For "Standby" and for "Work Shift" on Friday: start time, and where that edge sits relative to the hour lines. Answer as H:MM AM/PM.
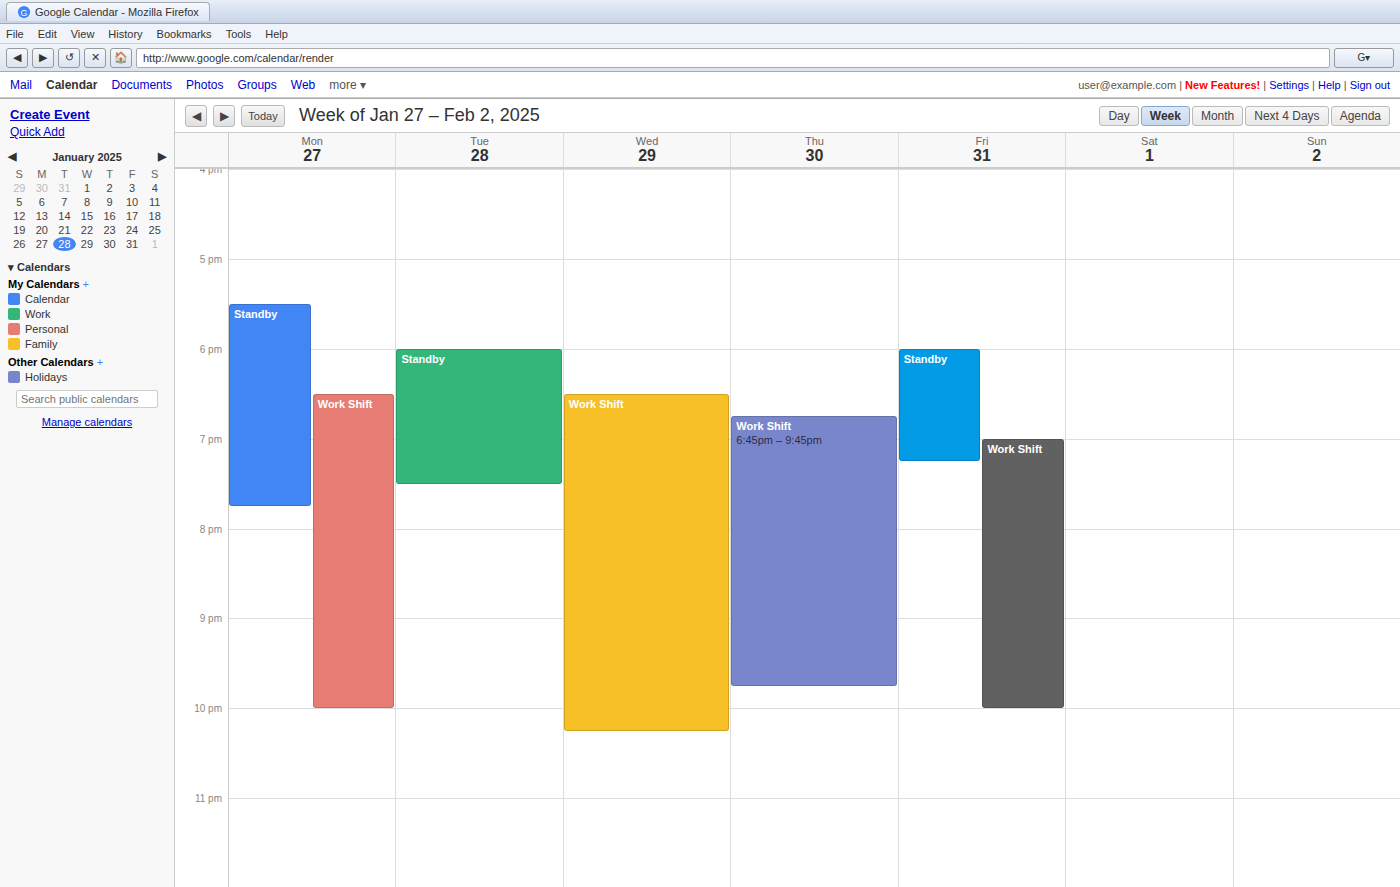
"Standby": 6:00 PM, exactly on the 6 PM line. "Work Shift": 7:00 PM, exactly on the 7 PM line.